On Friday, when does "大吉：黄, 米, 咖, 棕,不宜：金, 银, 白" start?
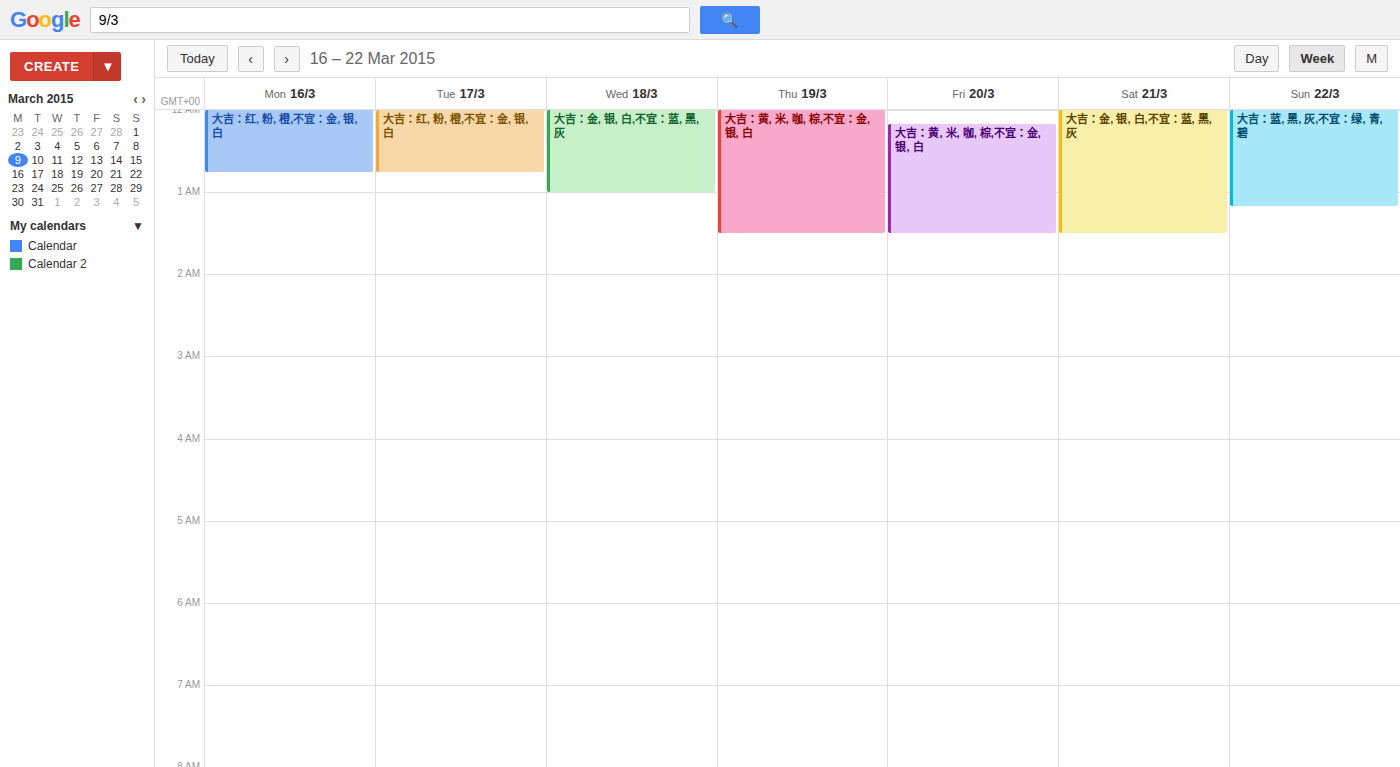
12:10 AM